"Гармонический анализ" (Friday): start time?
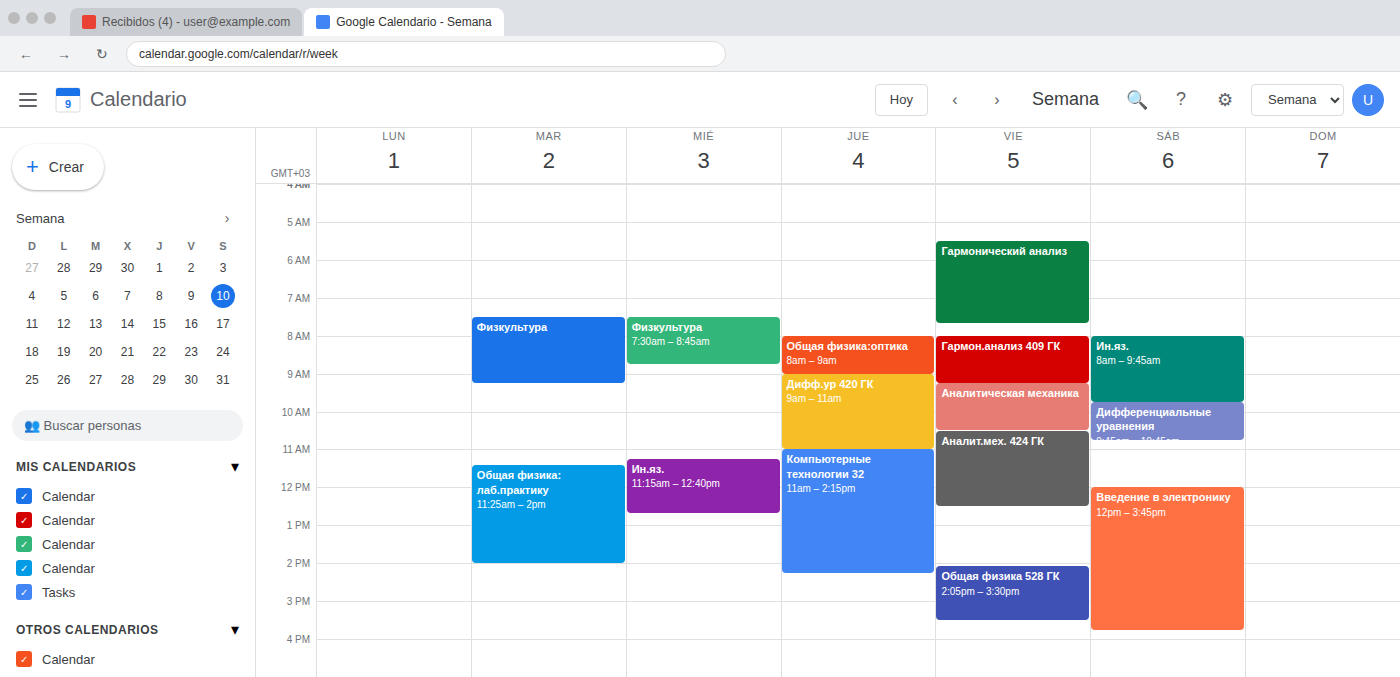
5:30 AM